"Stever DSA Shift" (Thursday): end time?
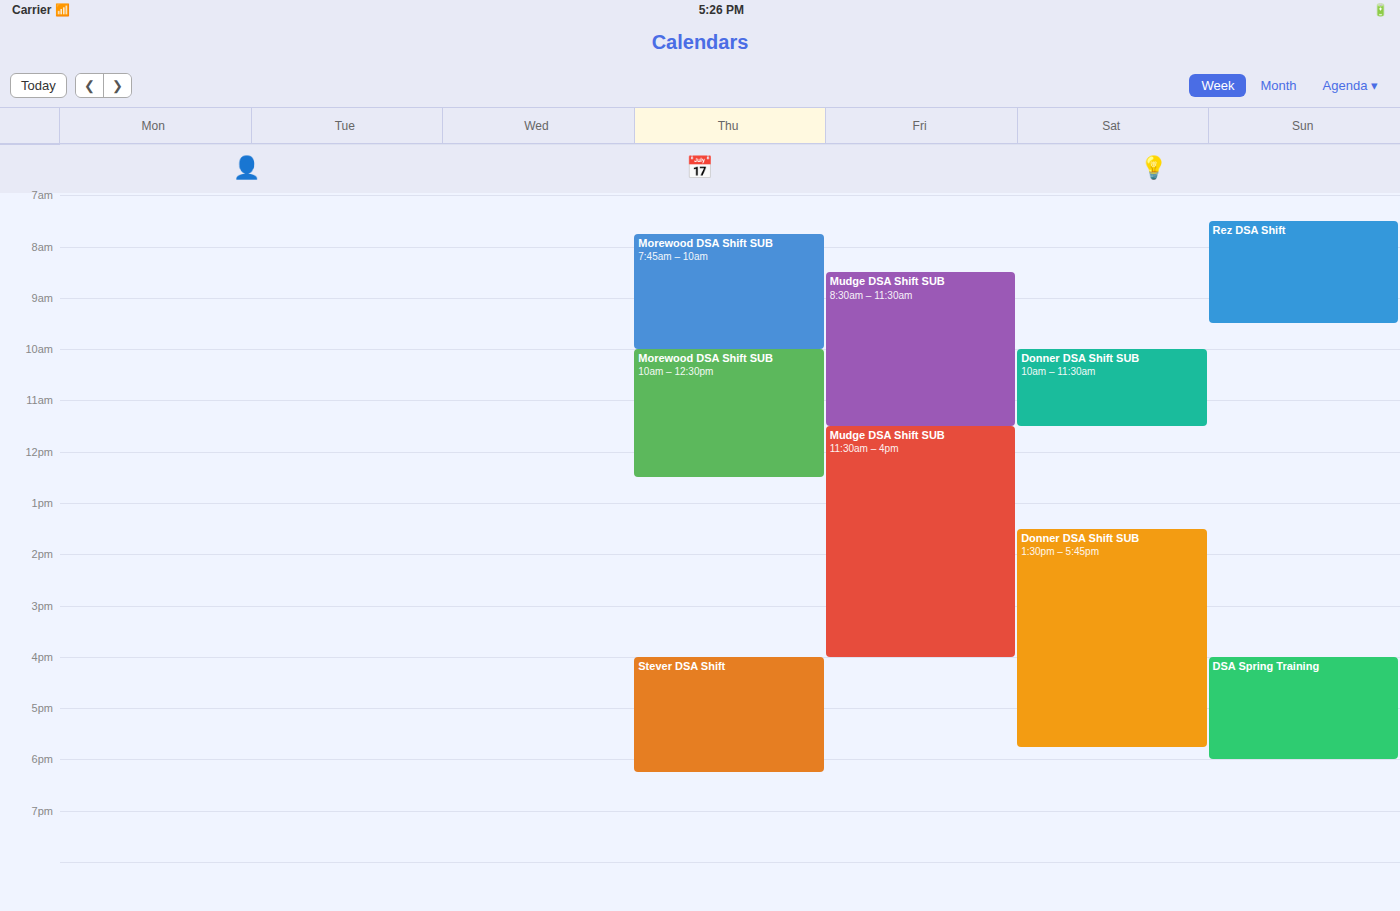
6:15 PM